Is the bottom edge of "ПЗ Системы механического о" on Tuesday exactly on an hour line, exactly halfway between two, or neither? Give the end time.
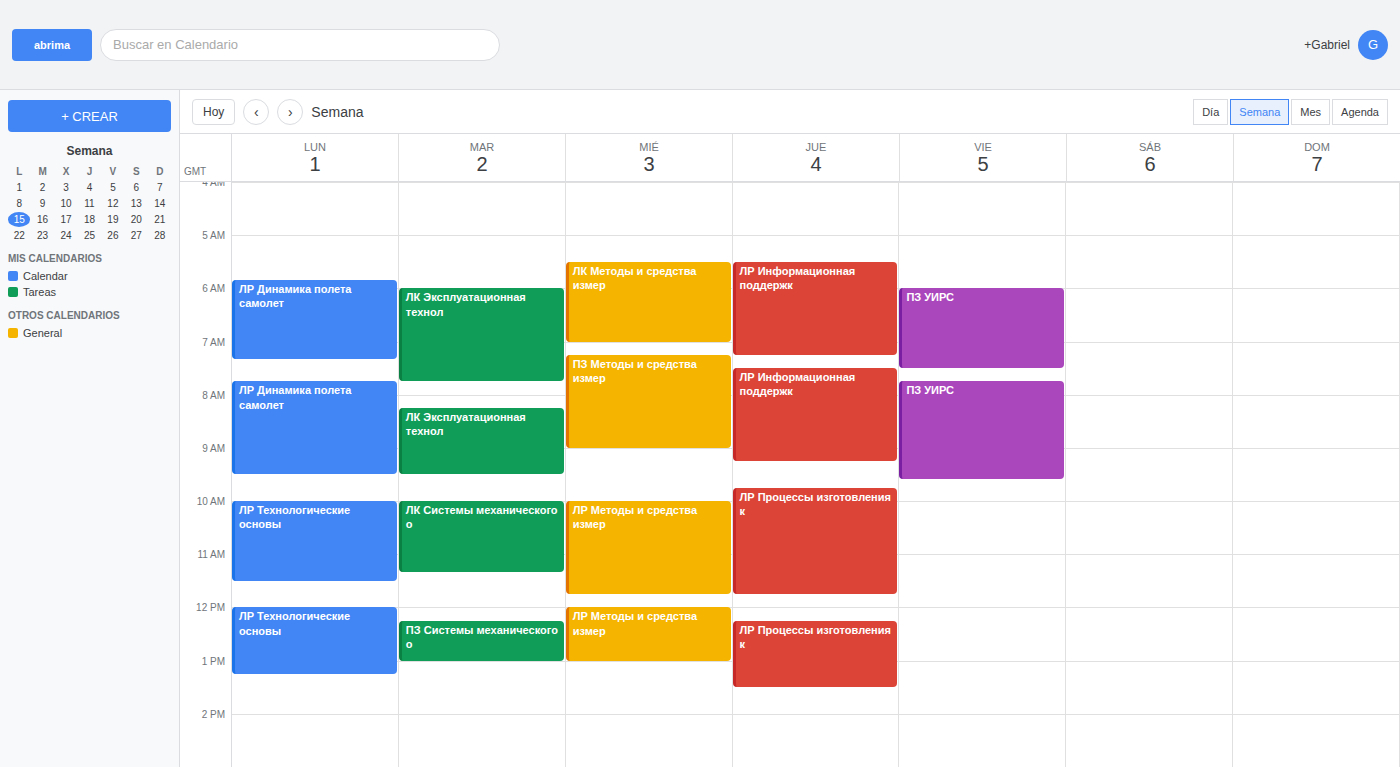
1:00 PM -- exactly on the 1 PM line.